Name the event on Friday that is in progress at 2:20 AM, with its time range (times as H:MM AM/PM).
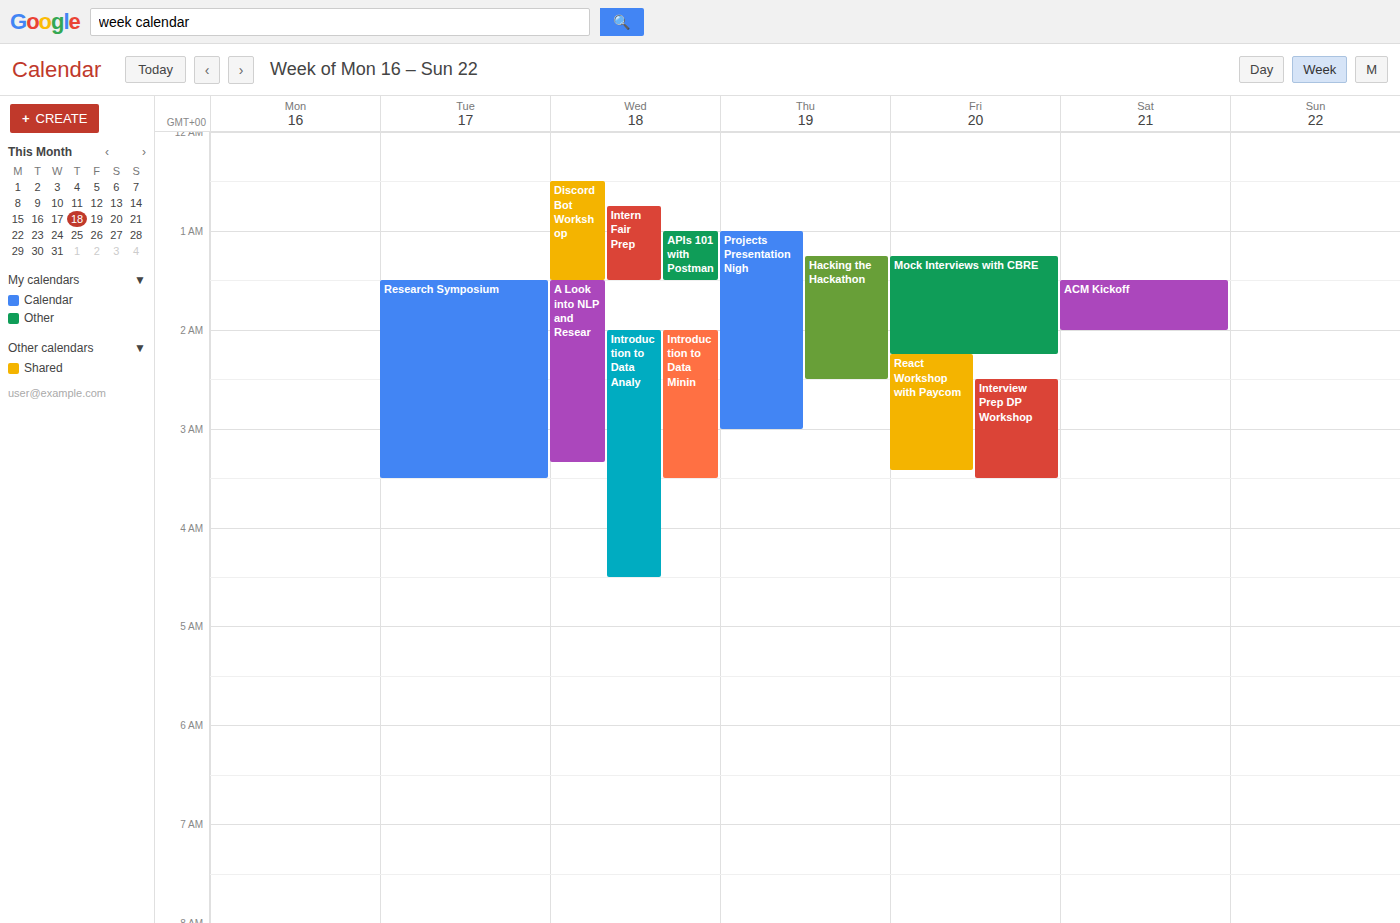
"React Workshop with Paycom", 2:15 AM to 3:25 AM